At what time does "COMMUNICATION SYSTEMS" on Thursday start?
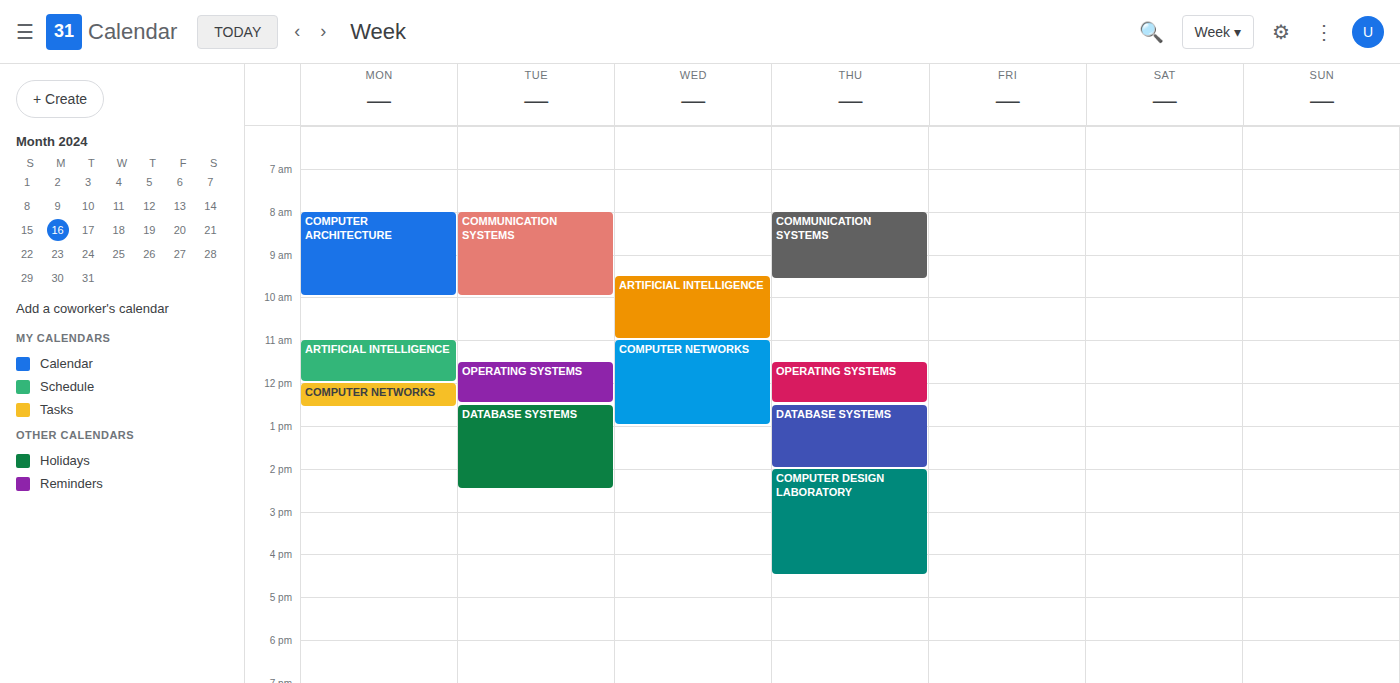
8:00 AM